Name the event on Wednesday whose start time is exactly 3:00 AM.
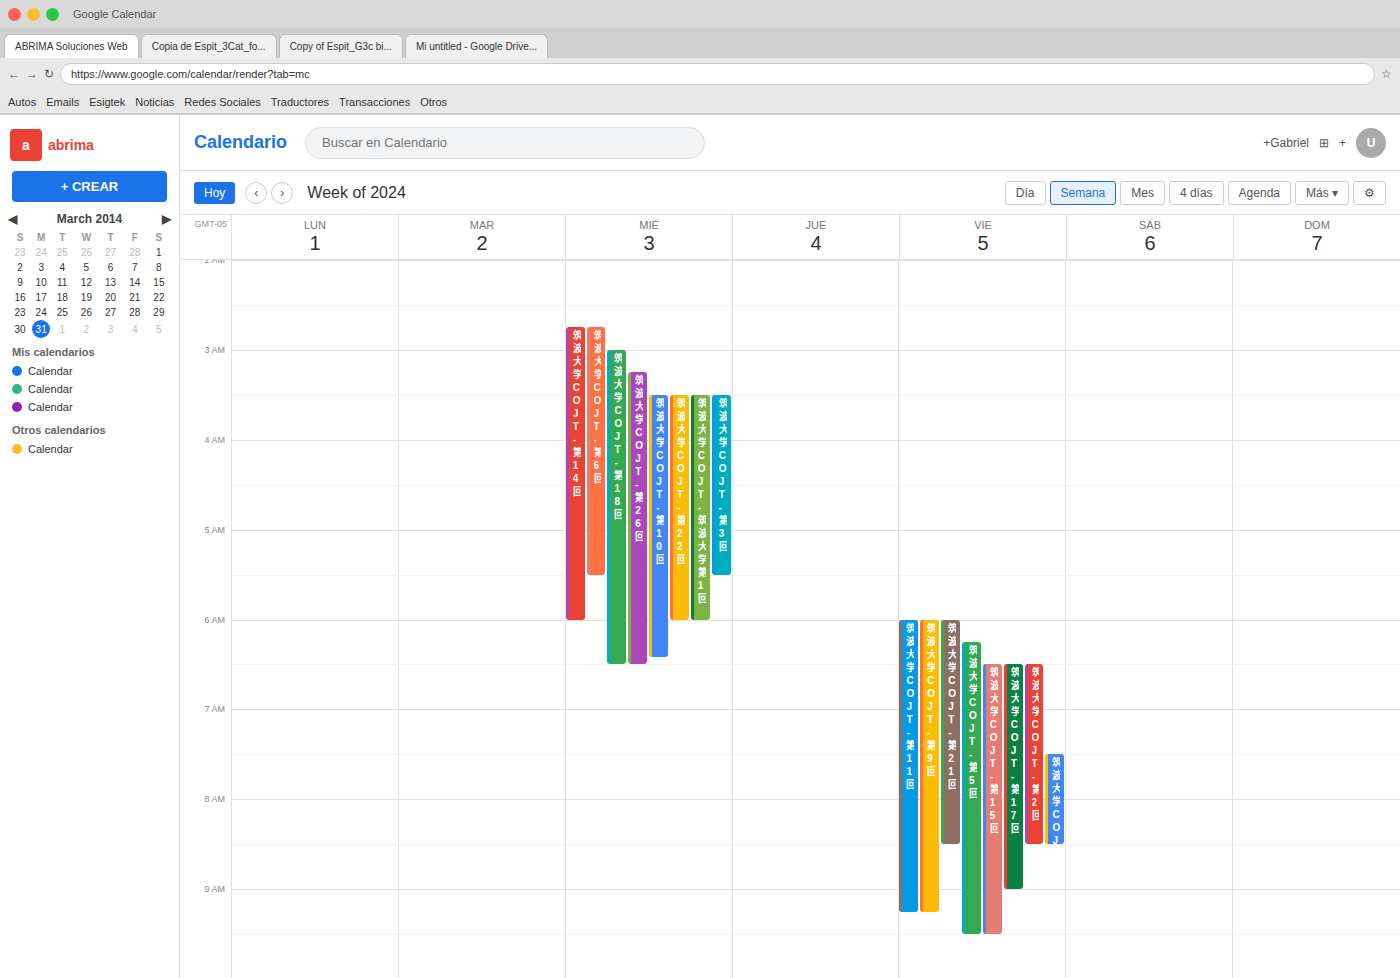
"筑波大学COJT-第18回"